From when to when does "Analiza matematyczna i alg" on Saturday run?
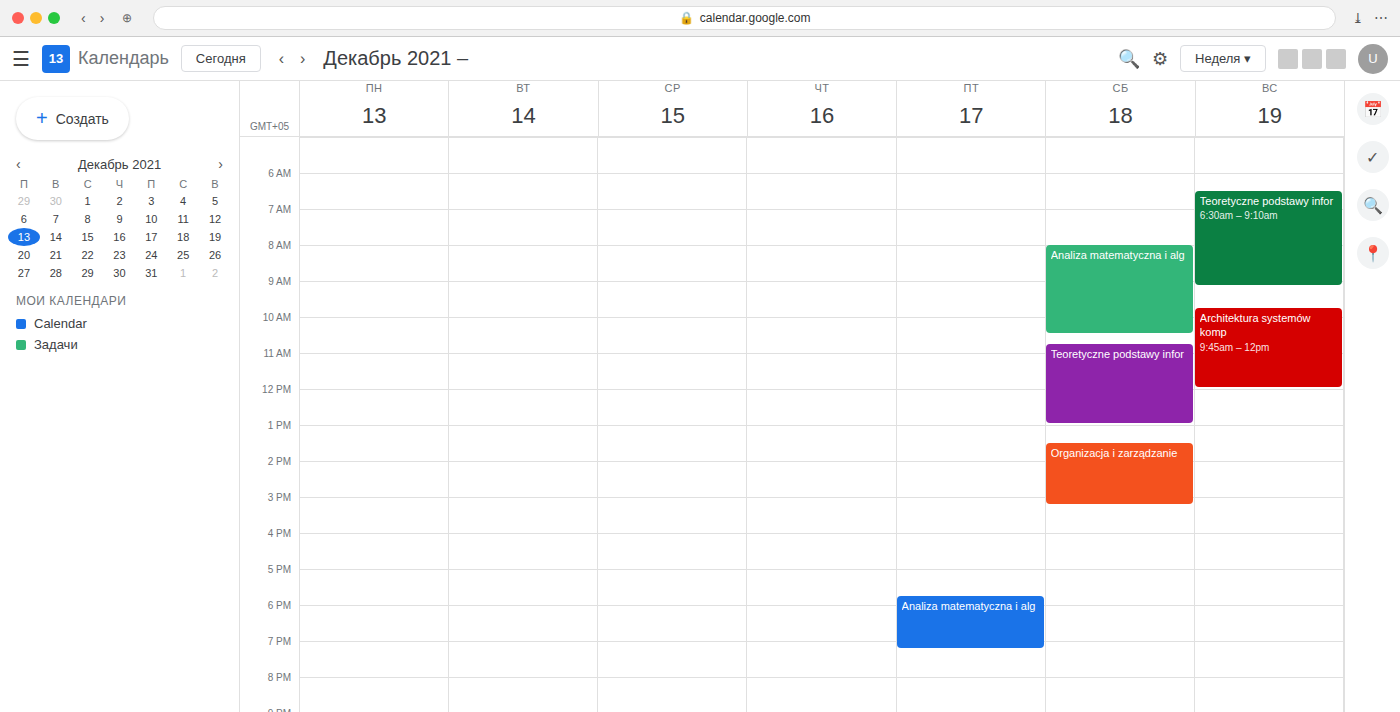
8:00 AM to 10:30 AM